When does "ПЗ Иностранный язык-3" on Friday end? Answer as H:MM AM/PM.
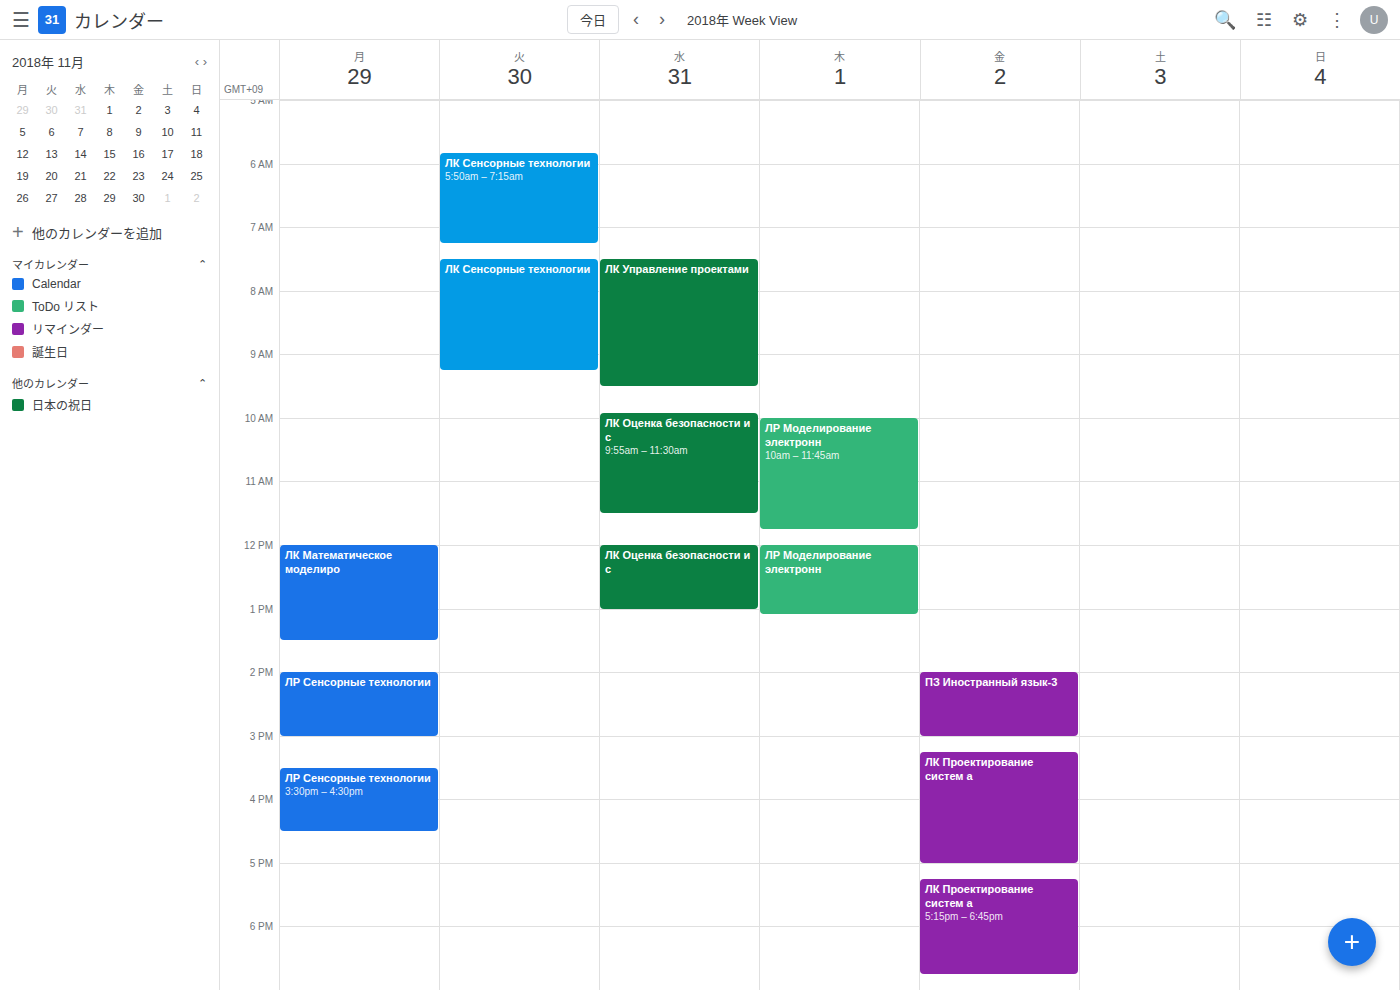
3:00 PM